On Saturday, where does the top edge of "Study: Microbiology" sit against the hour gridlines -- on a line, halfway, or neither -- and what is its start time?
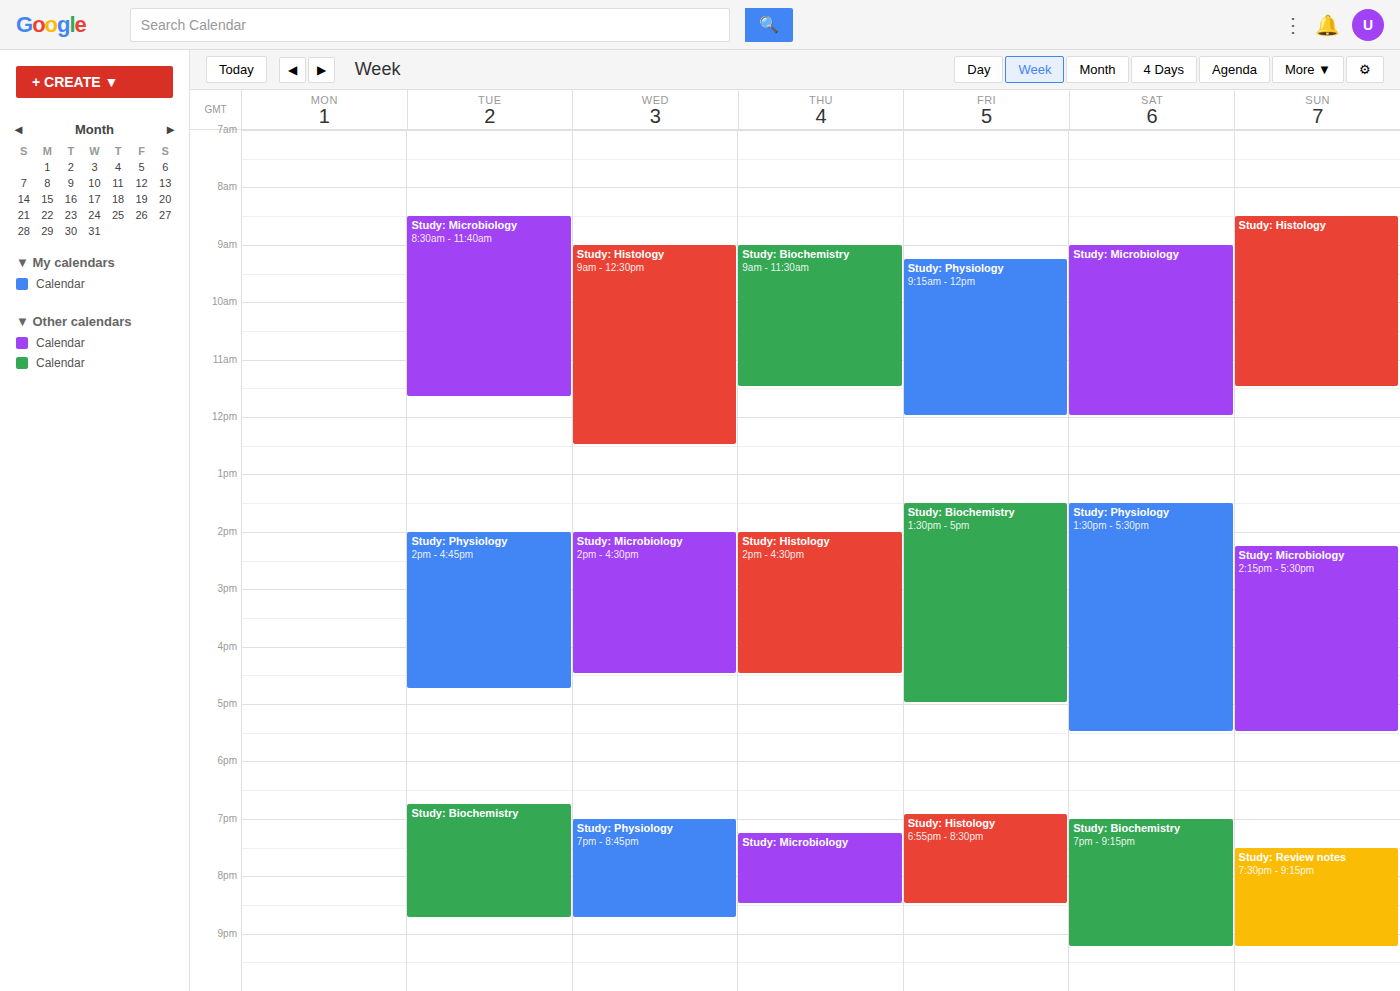
09:00 -- exactly on the 09:00 line.